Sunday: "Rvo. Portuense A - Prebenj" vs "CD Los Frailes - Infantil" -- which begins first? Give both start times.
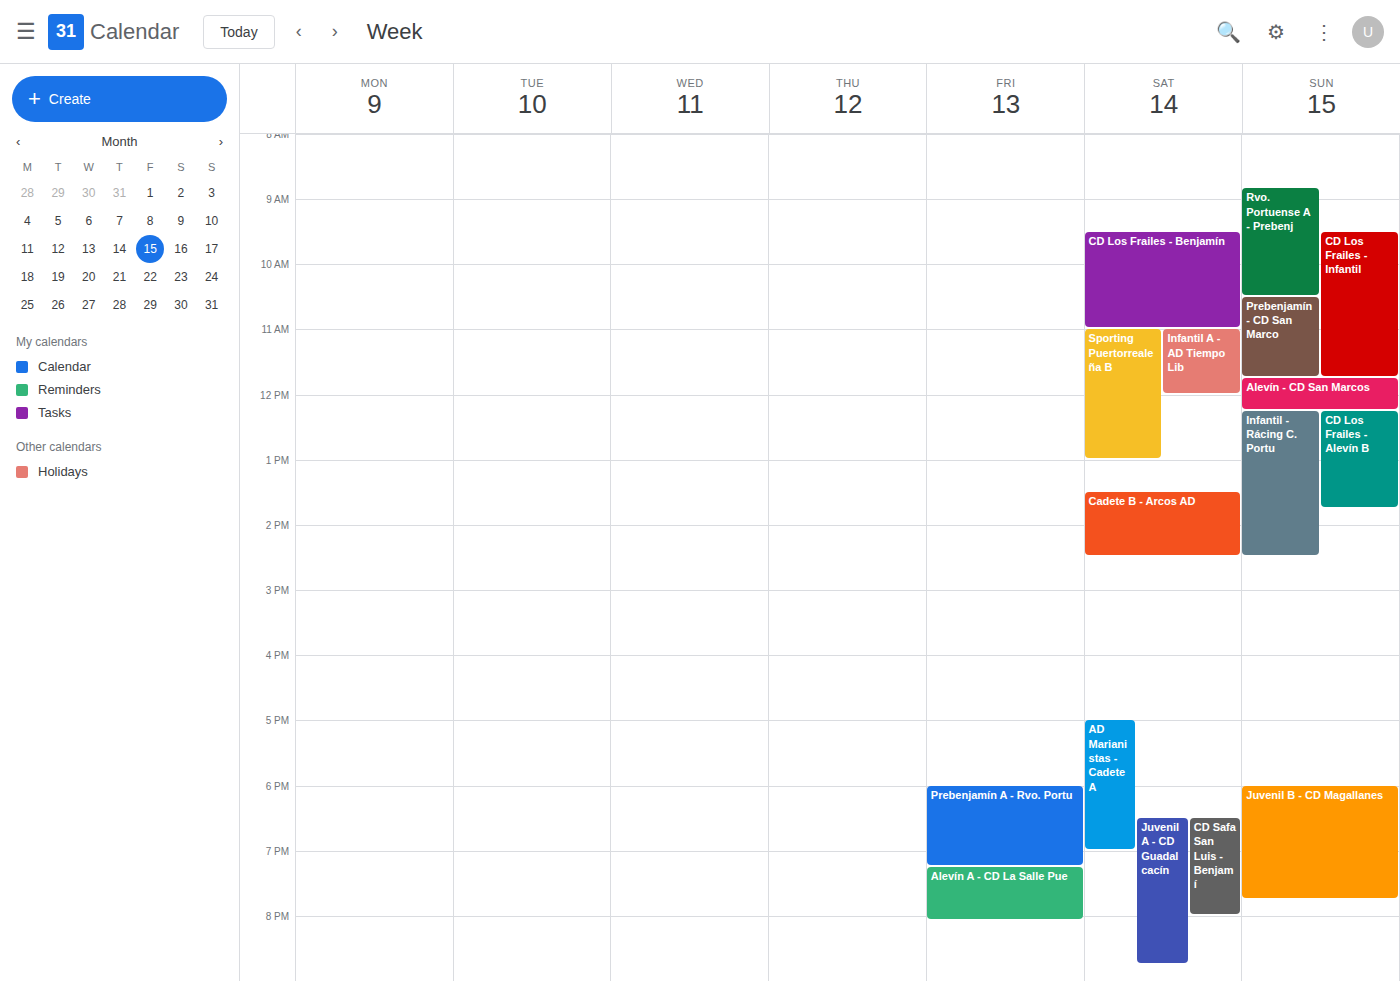
"Rvo. Portuense A - Prebenj" 8:50 AM; "CD Los Frailes - Infantil" 9:30 AM.